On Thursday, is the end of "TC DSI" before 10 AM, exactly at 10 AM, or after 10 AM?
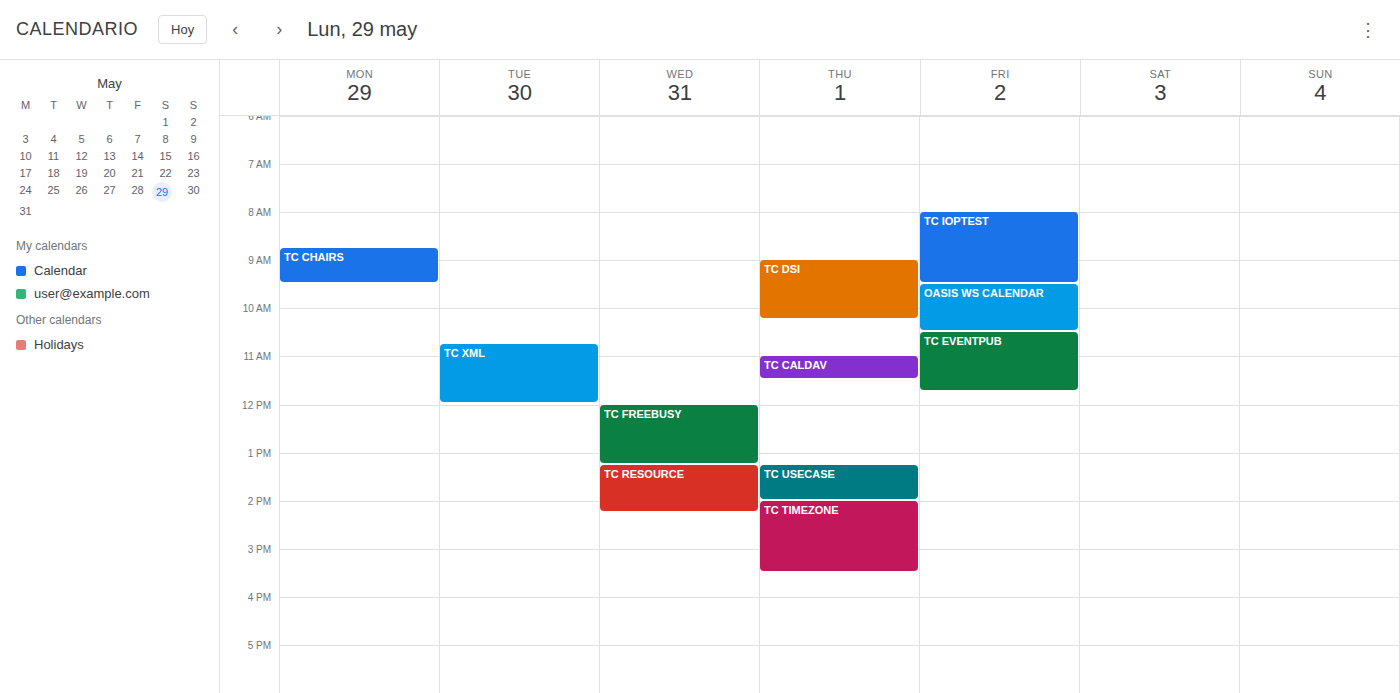
10:15 AM -- after 10 AM, 15 minutes below the 10 AM line.